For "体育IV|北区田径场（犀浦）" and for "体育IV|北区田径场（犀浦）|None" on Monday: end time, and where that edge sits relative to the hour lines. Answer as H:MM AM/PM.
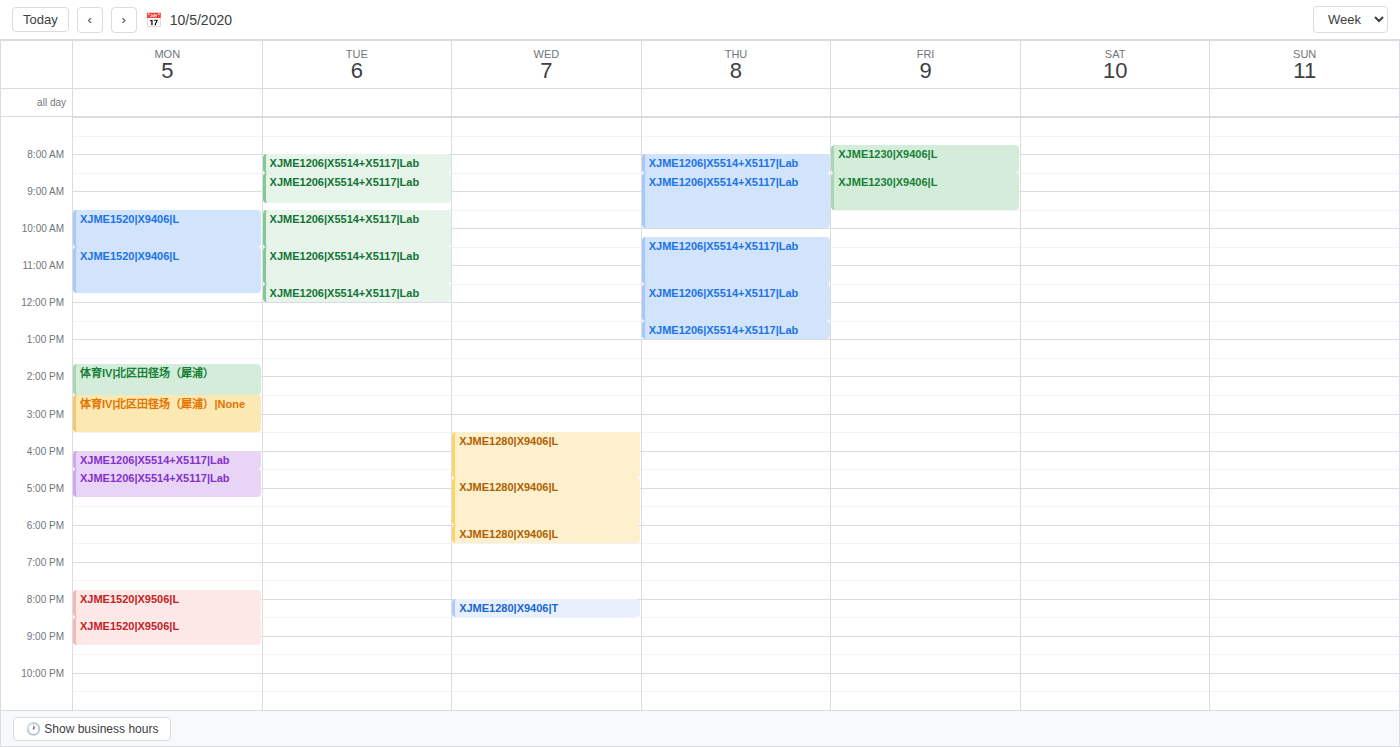
"体育IV|北区田径场（犀浦）": 2:30 PM, halfway between the 2 PM and 3 PM lines. "体育IV|北区田径场（犀浦）|None": 3:30 PM, halfway between the 3 PM and 4 PM lines.